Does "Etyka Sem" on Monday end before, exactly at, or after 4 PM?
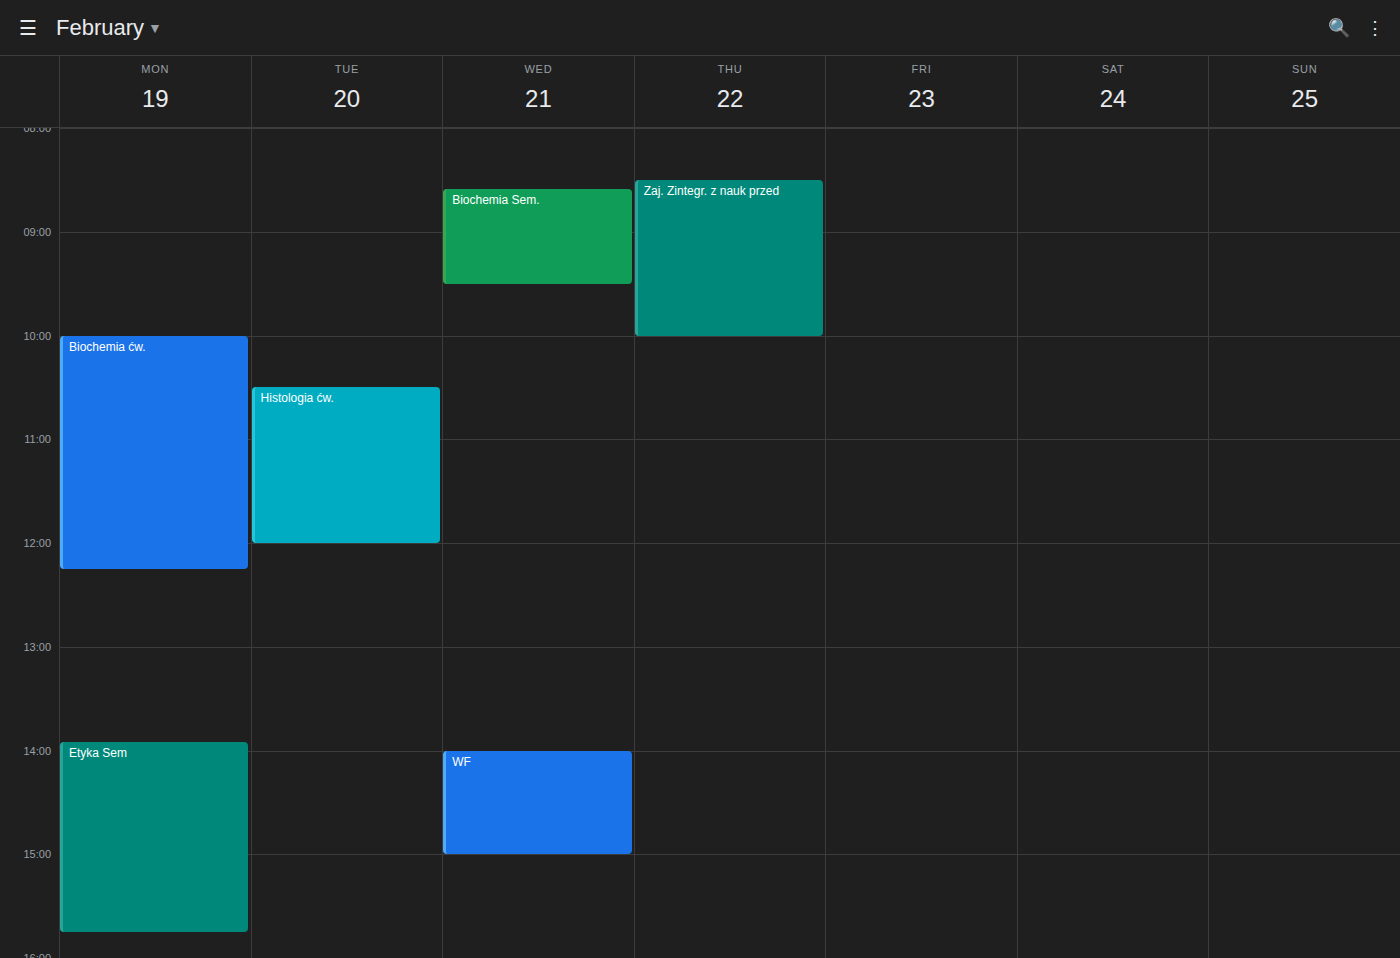
3:45 PM -- before 4 PM, 15 minutes above the 4 PM line.